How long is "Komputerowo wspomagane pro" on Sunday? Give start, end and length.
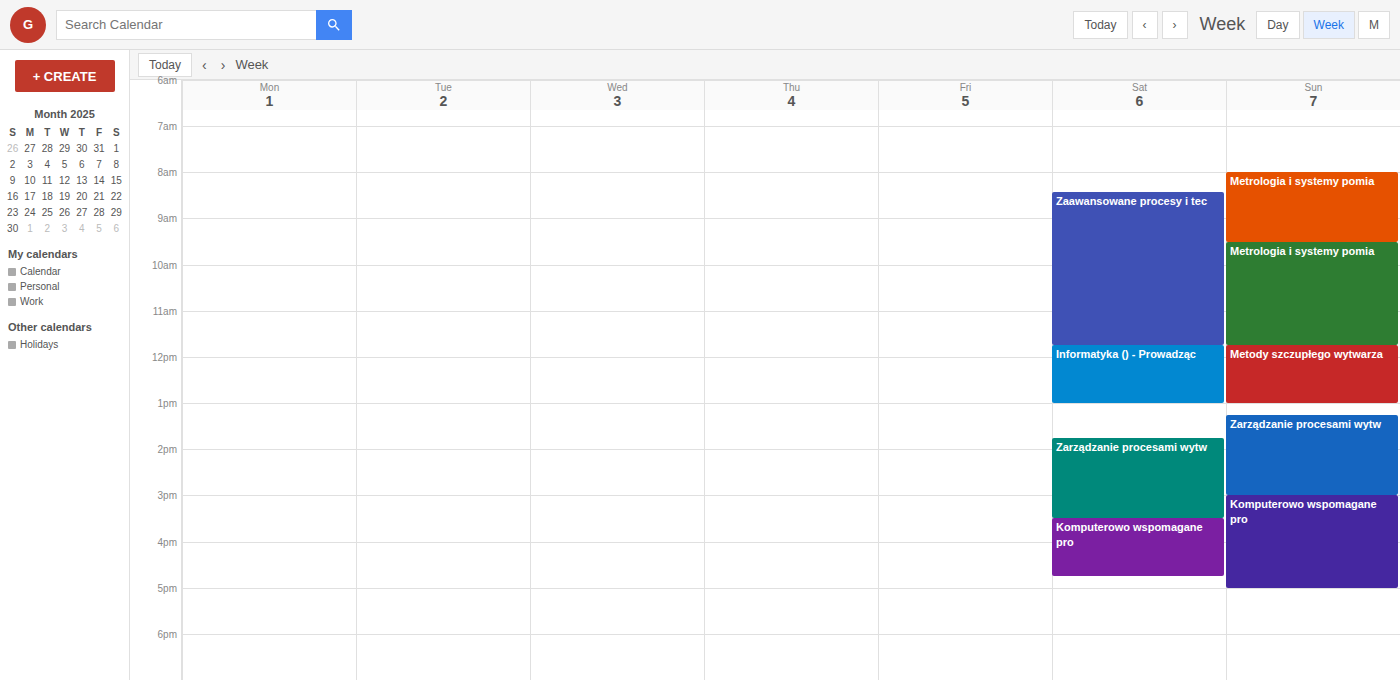
3:00 PM to 5:00 PM, 2 hours